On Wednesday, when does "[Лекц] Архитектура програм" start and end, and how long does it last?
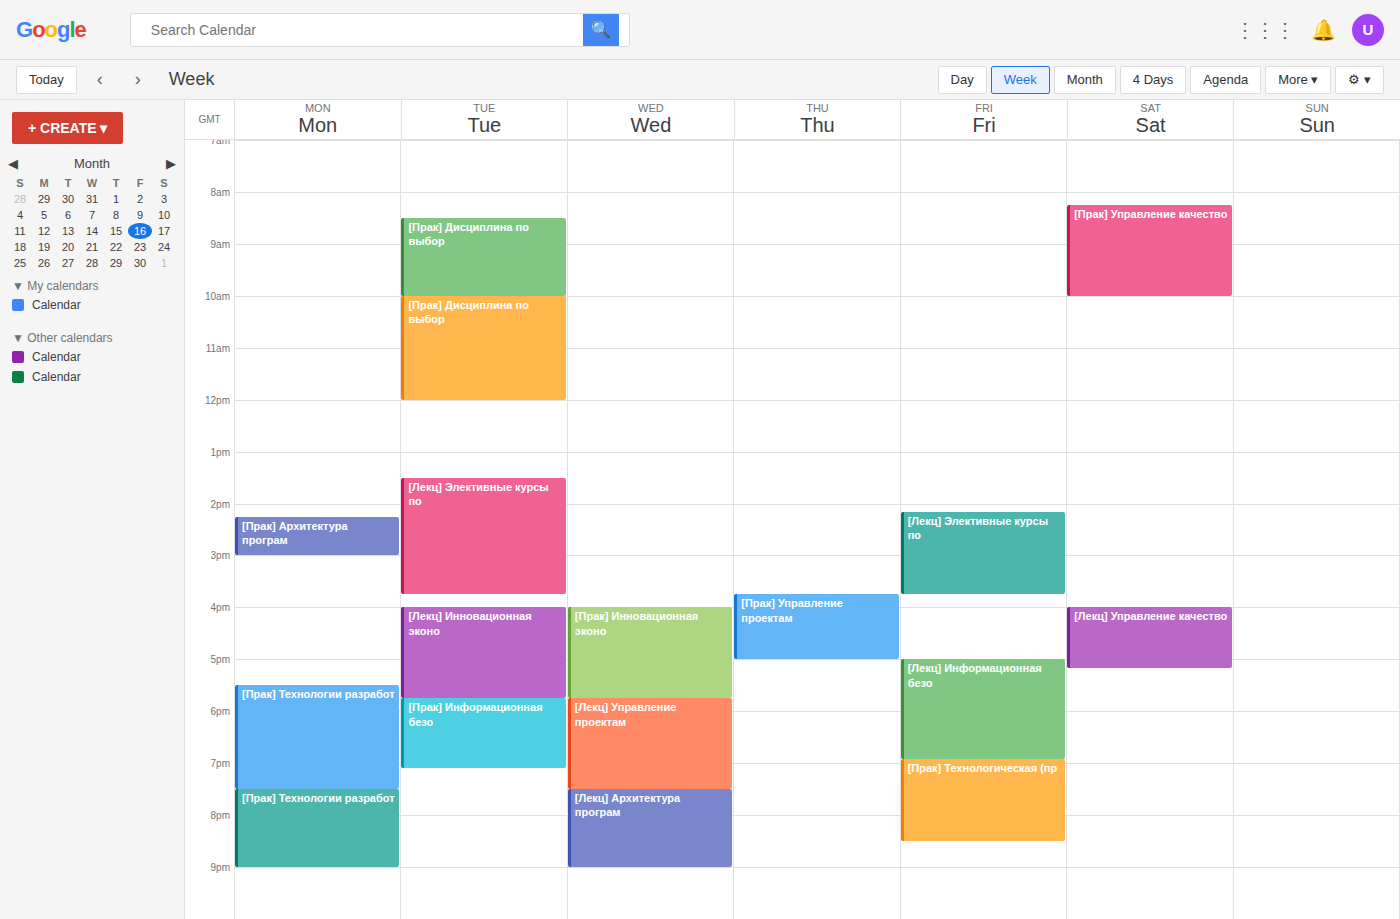
7:30 PM to 9:00 PM, 1 hour 30 minutes